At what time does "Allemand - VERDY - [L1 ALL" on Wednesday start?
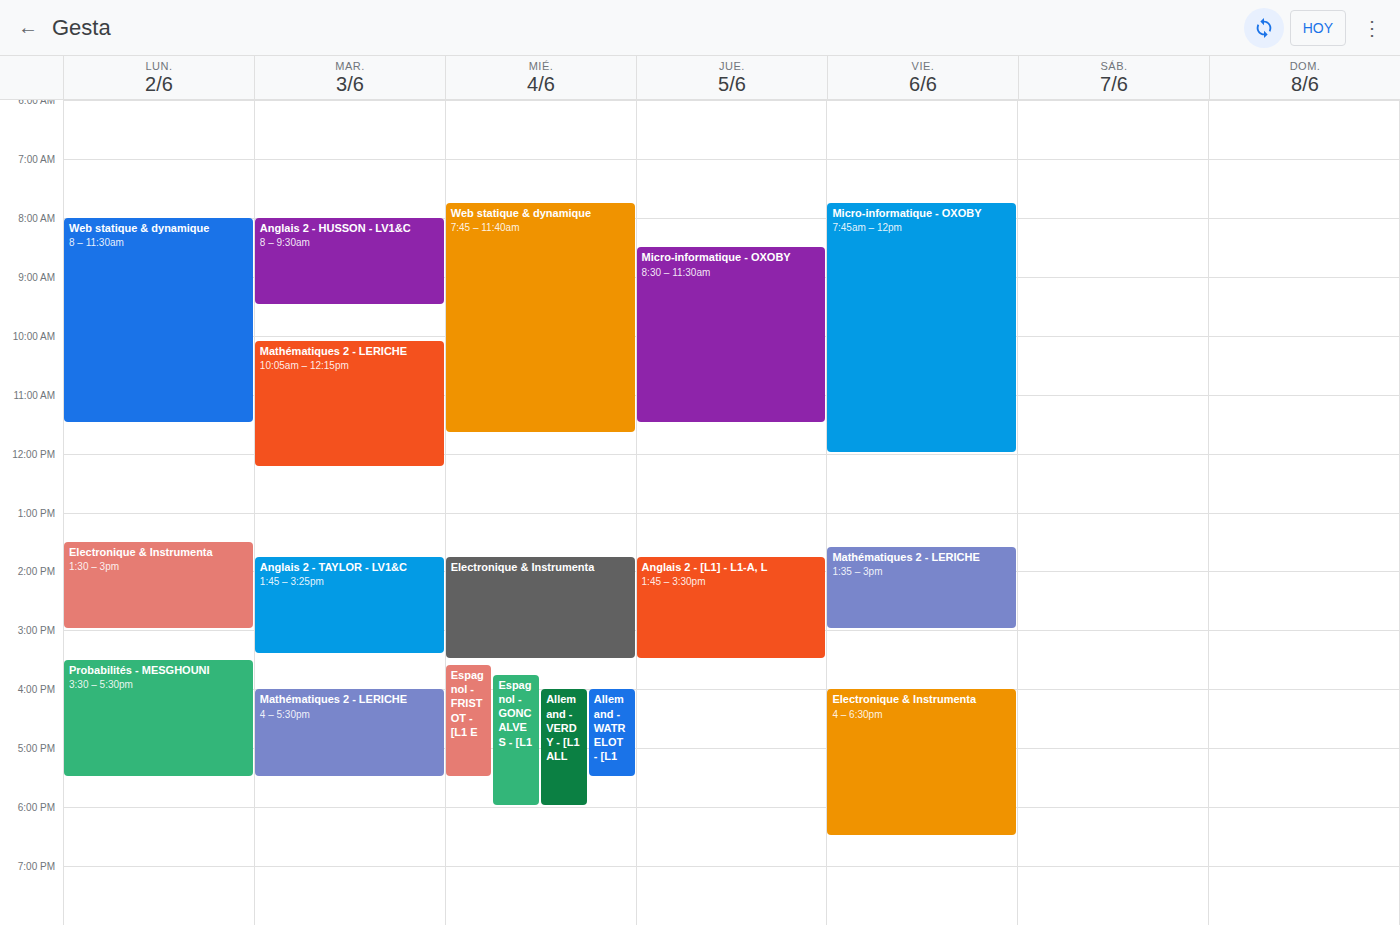
4:00 PM